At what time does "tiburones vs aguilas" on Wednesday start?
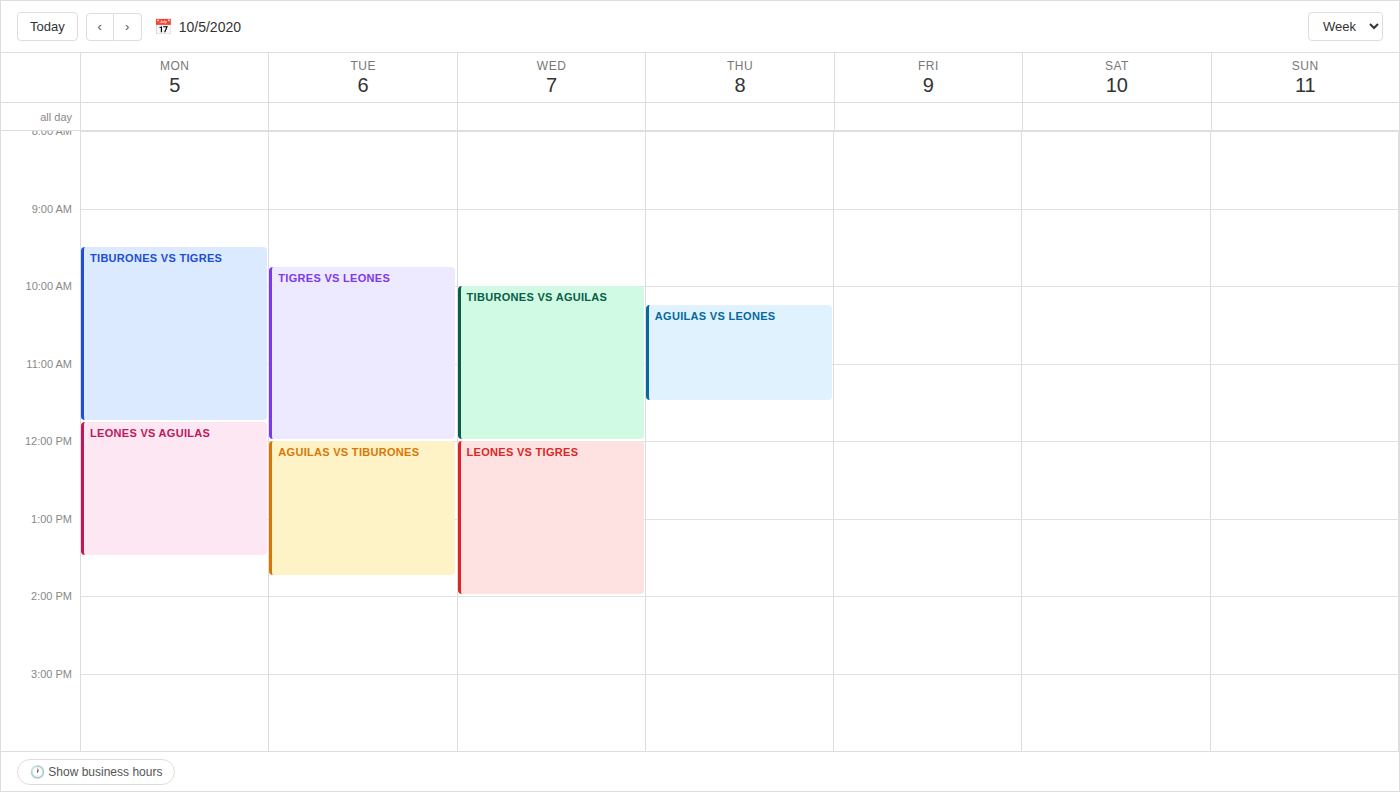
10:00